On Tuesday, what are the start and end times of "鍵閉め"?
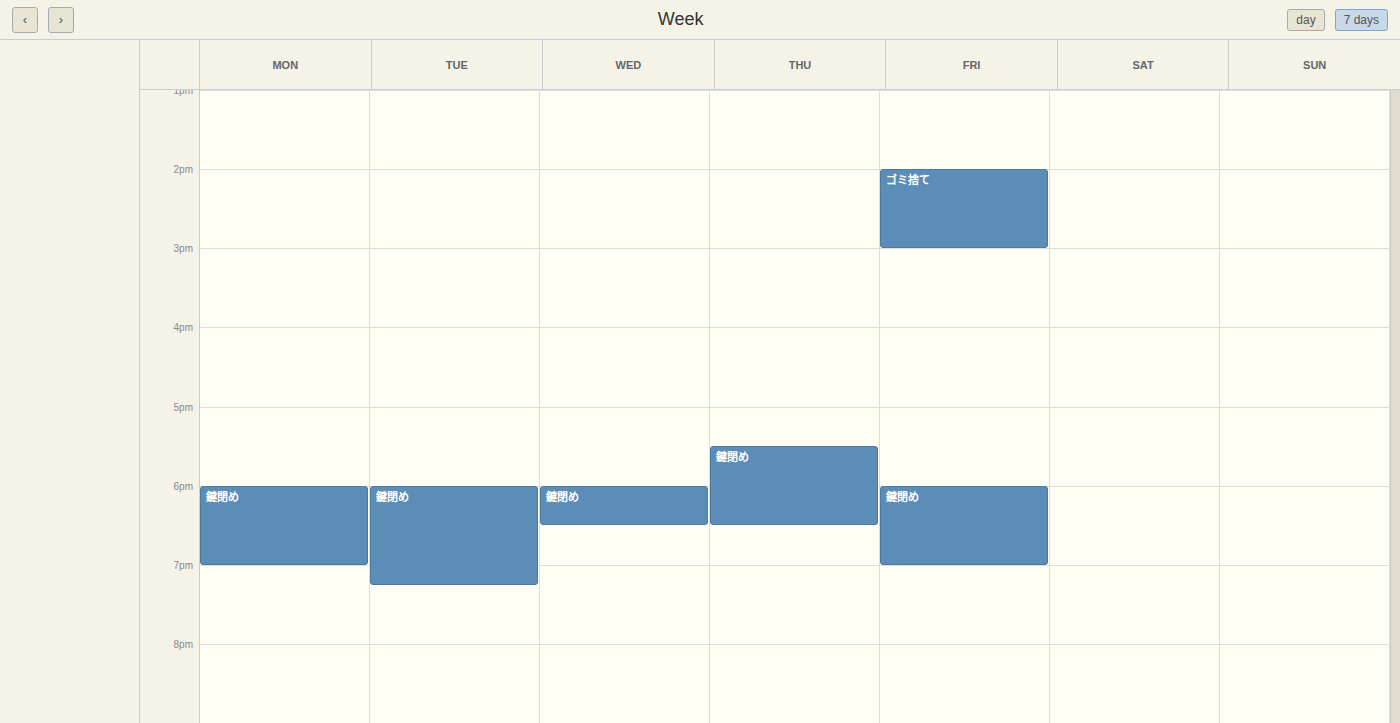
6:00 PM to 7:15 PM